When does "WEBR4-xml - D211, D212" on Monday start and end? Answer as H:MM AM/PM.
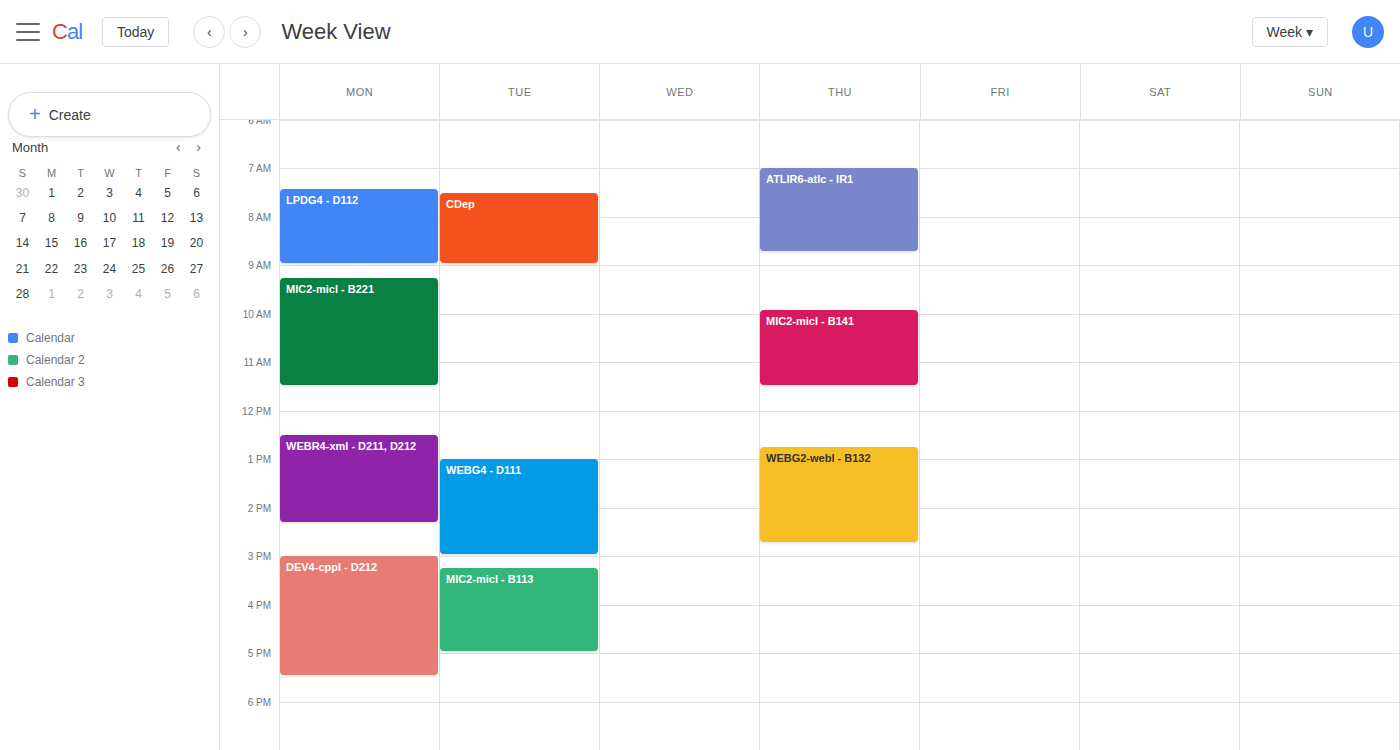
12:30 PM to 2:20 PM